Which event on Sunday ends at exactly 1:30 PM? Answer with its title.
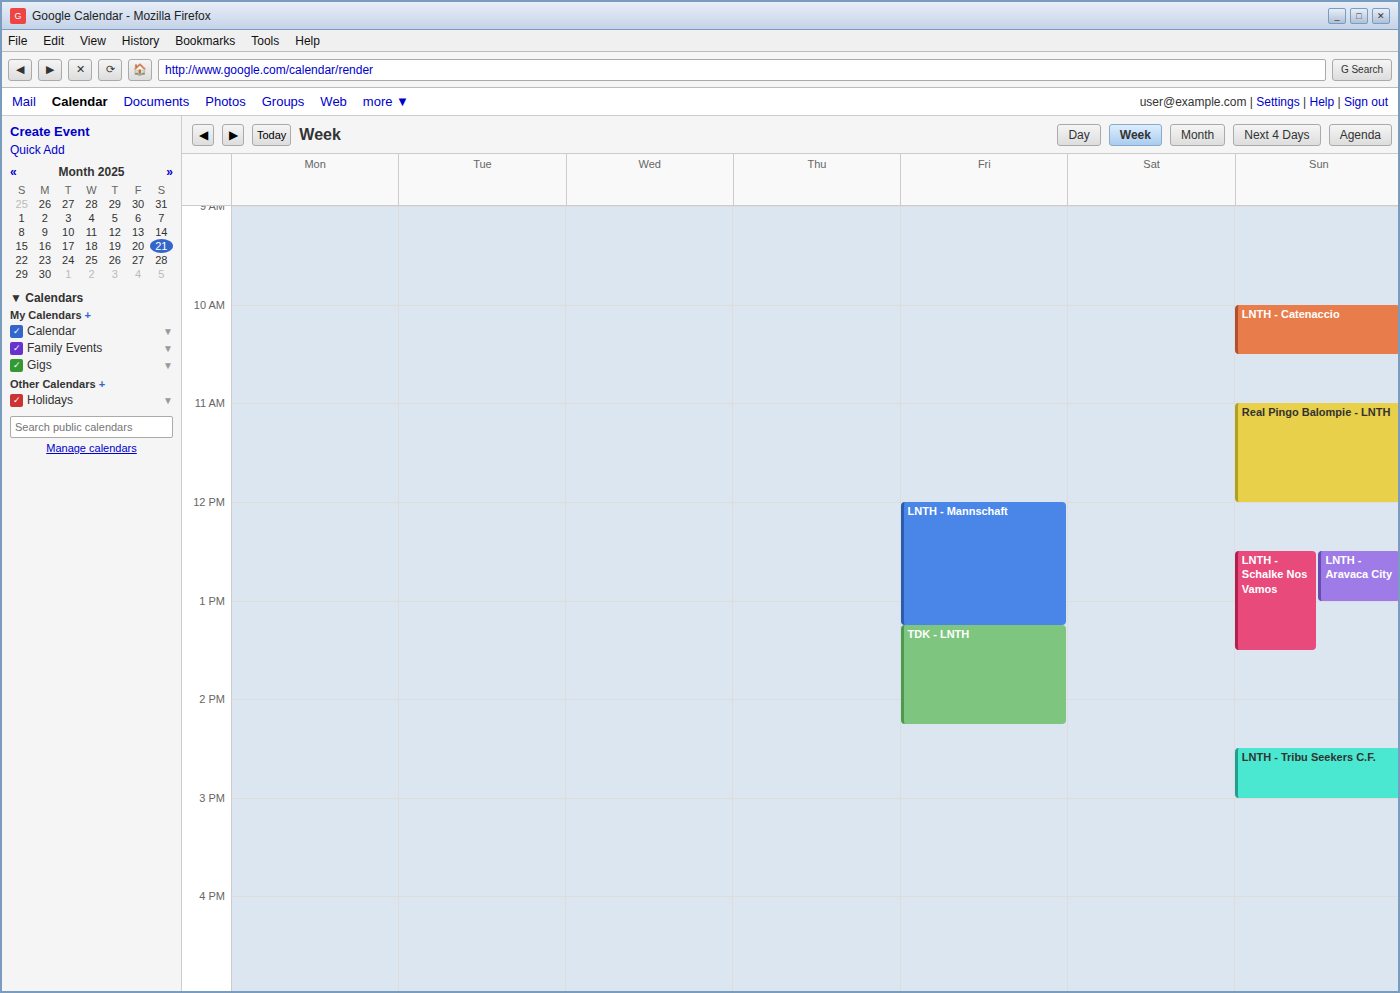
"LNTH - Schalke Nos Vamos"